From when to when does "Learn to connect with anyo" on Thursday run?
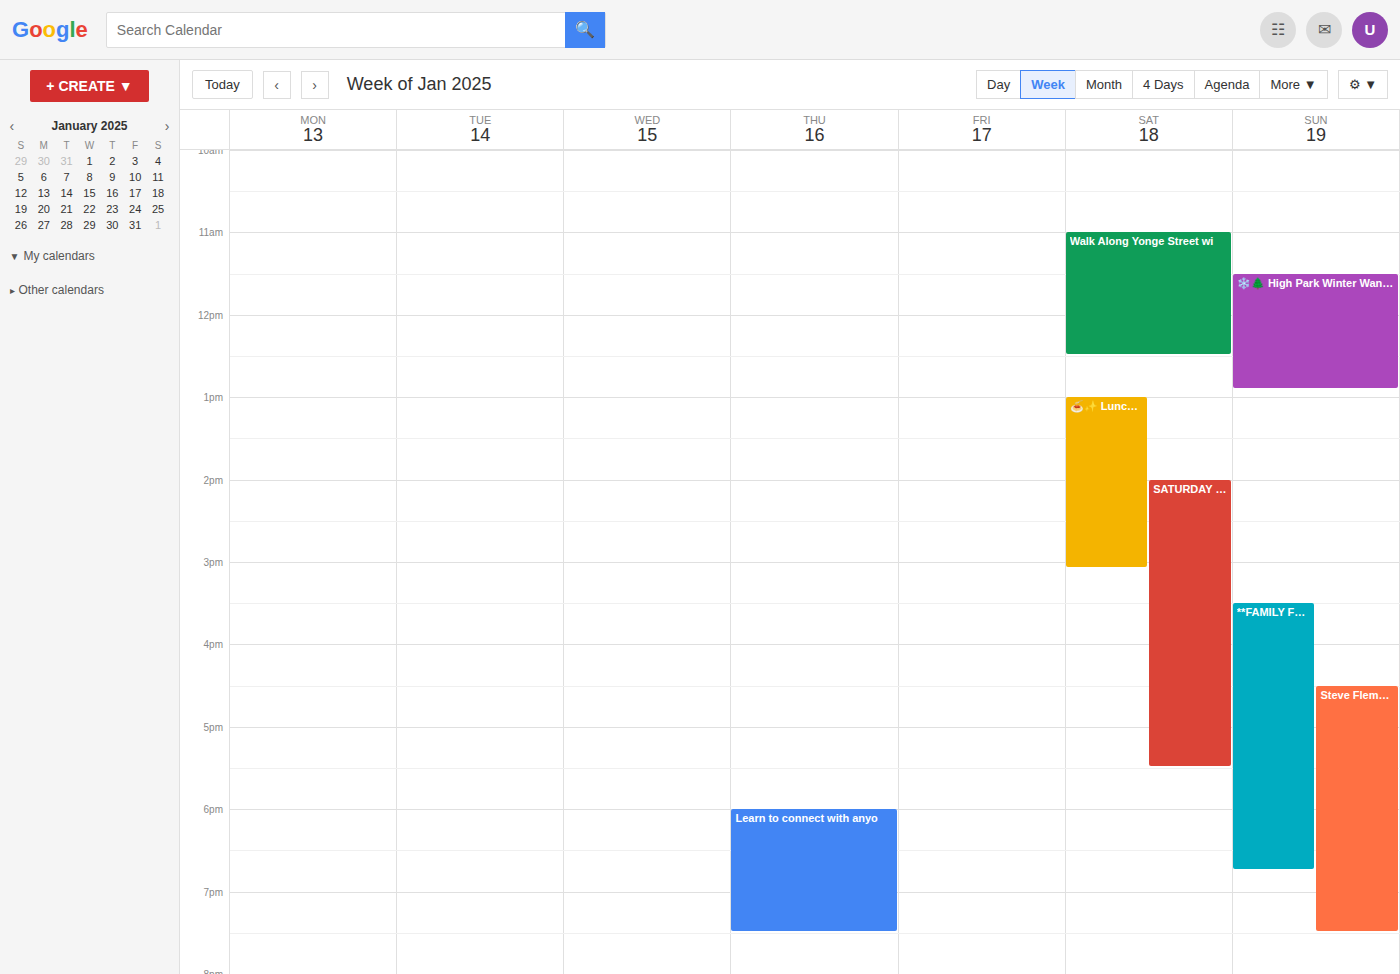
6:00 PM to 7:30 PM